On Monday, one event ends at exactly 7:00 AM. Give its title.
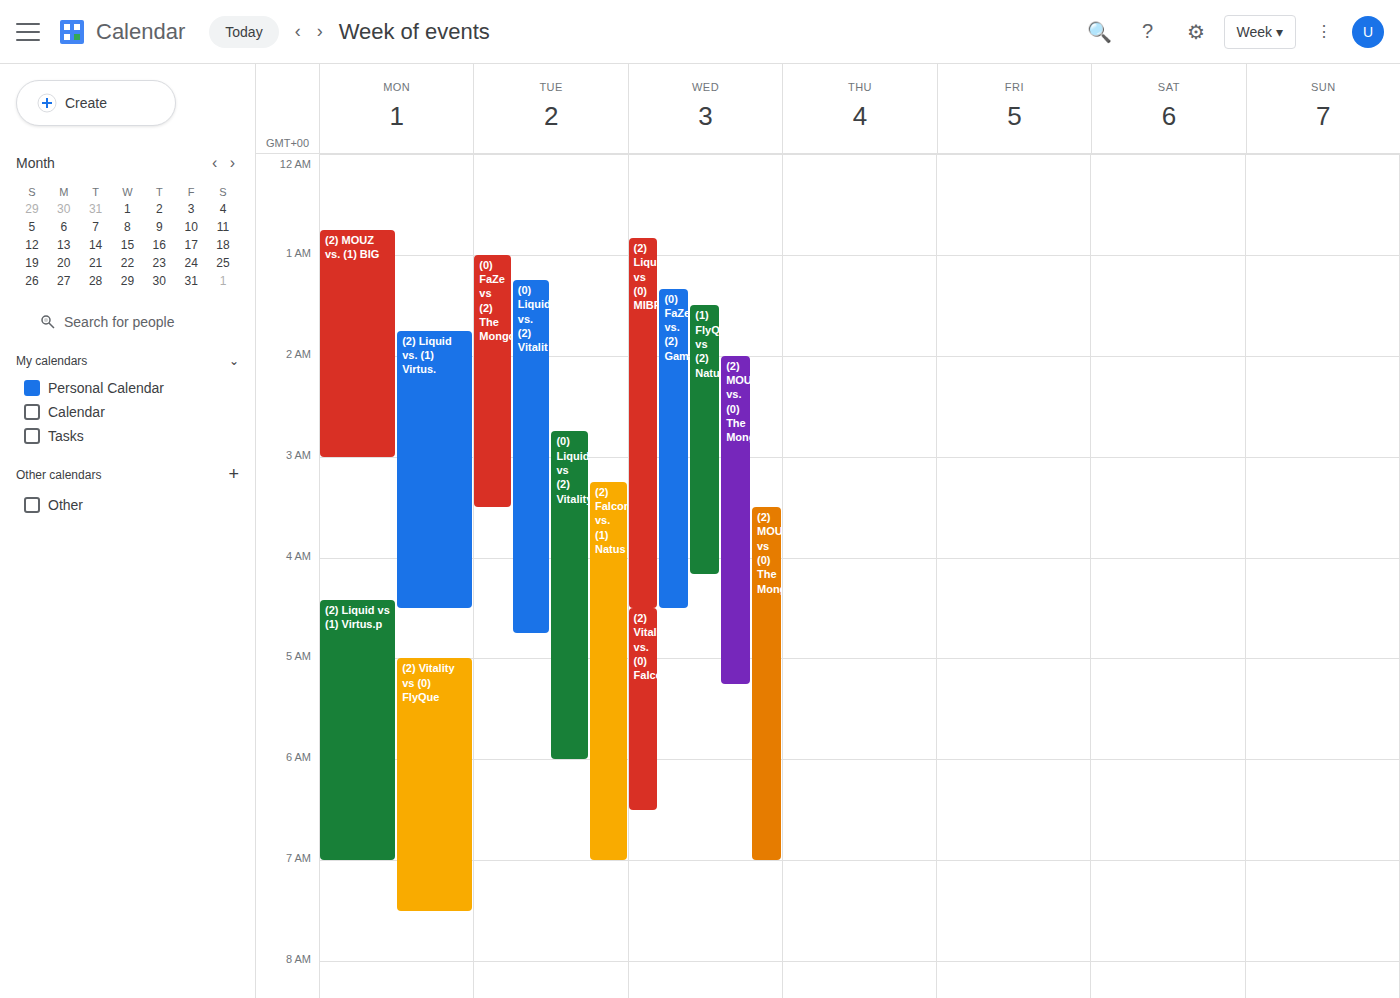
"(2) Liquid vs (1) Virtus.p"